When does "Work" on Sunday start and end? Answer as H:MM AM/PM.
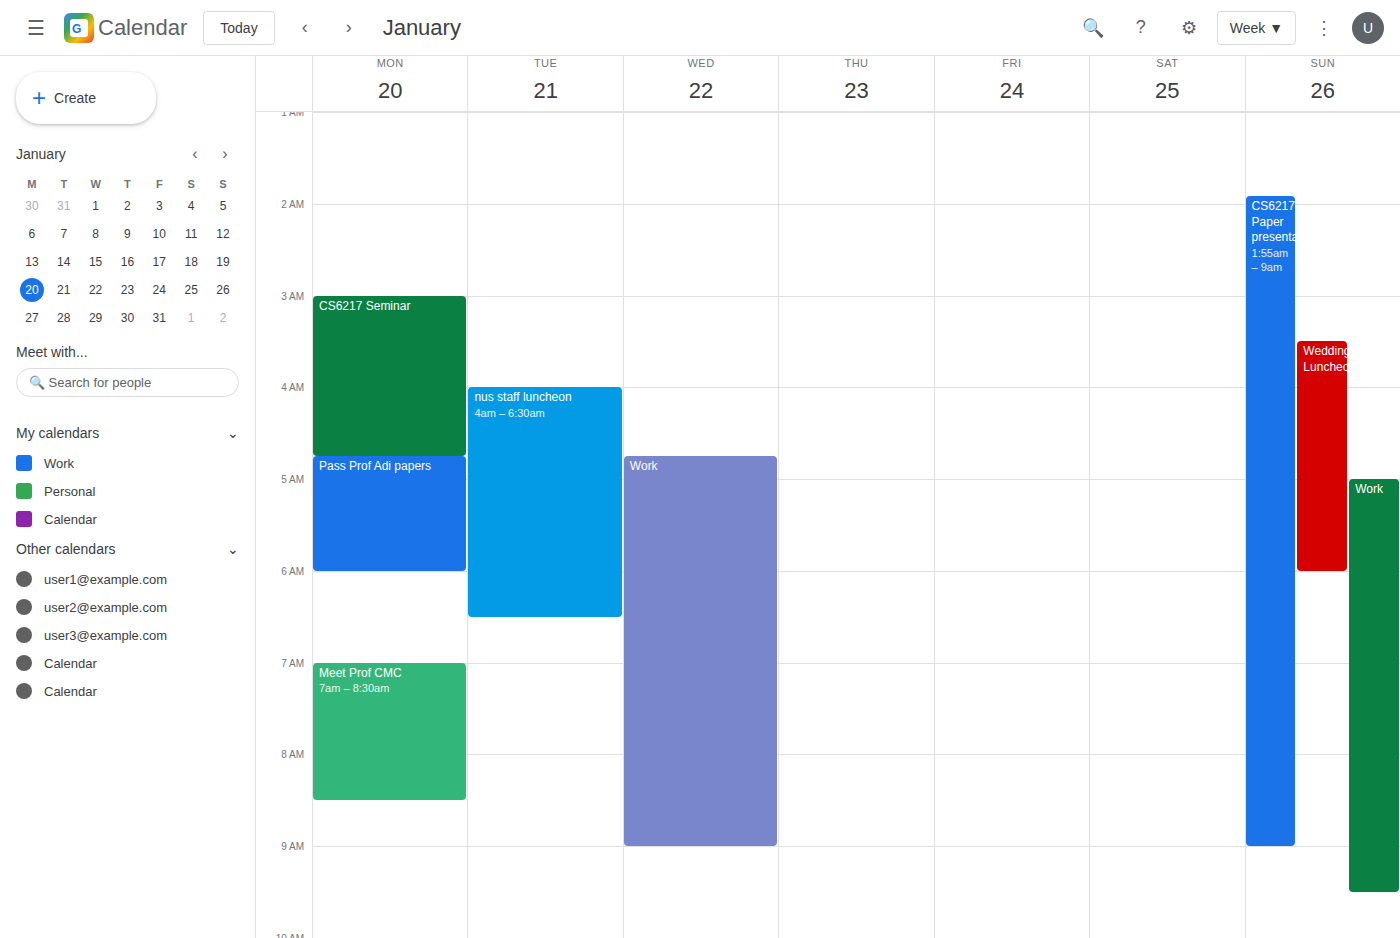
5:00 AM to 9:30 AM